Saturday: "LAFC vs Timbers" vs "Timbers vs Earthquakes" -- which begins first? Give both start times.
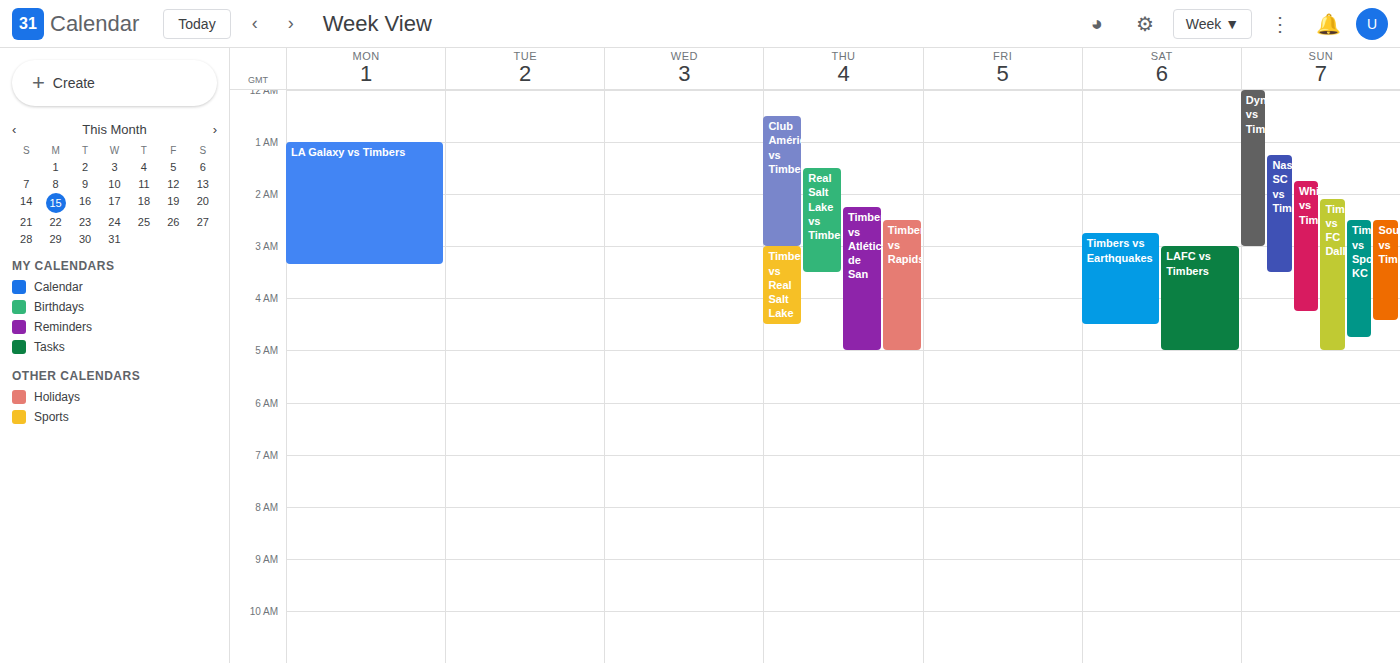
"Timbers vs Earthquakes" 2:45 AM; "LAFC vs Timbers" 3:00 AM.